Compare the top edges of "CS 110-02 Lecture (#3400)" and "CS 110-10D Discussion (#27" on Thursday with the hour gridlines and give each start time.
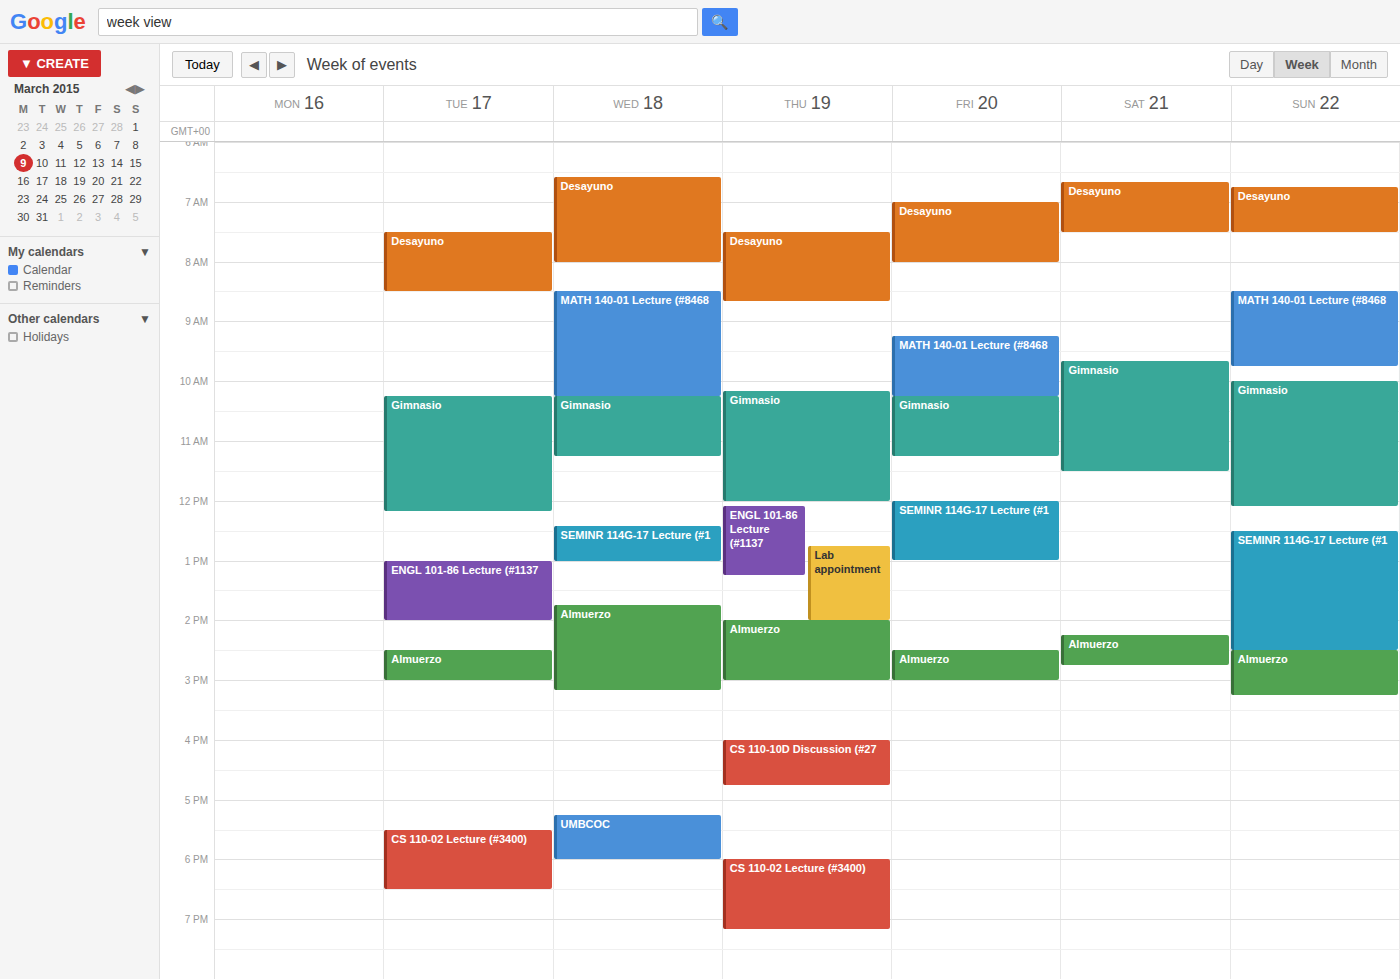
"CS 110-02 Lecture (#3400)": 18:00, exactly on the 18:00 line. "CS 110-10D Discussion (#27": 16:00, exactly on the 16:00 line.